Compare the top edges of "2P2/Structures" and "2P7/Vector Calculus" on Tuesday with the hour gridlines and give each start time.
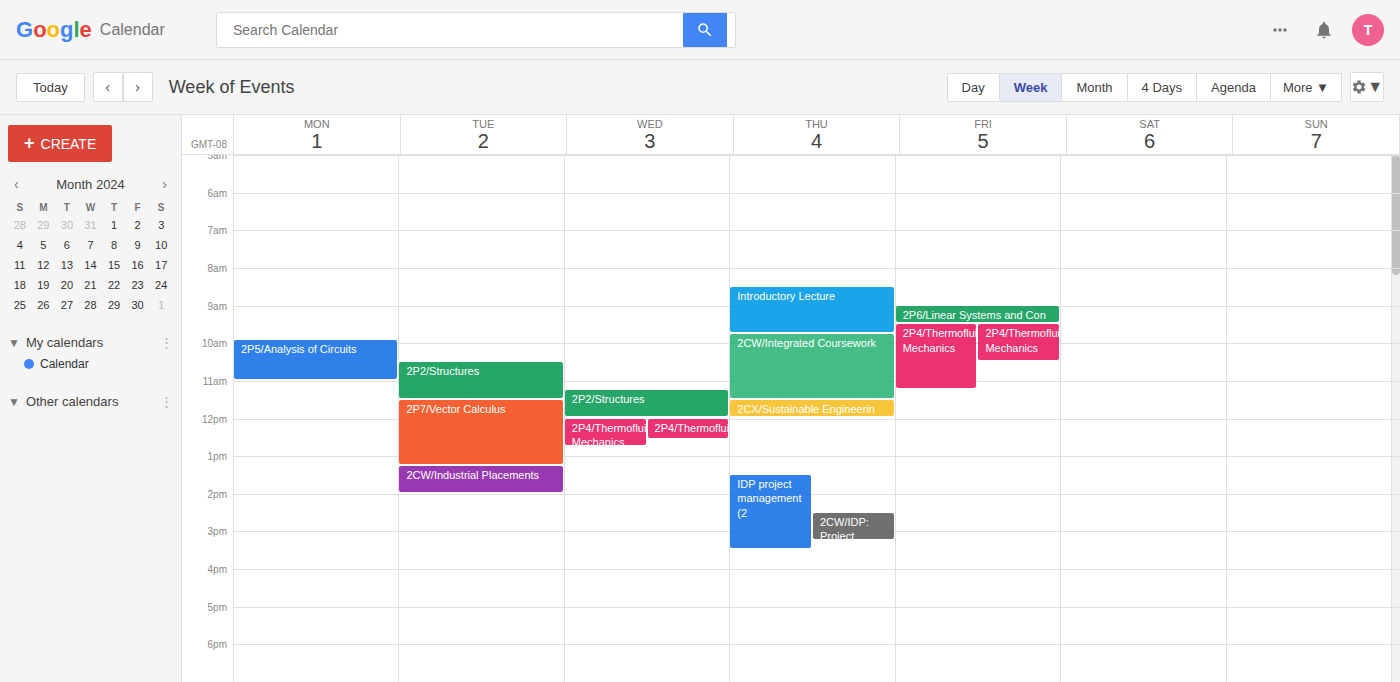
"2P2/Structures": 10:30 AM, halfway between the 10 AM and 11 AM lines. "2P7/Vector Calculus": 11:30 AM, halfway between the 11 AM and 12 PM lines.